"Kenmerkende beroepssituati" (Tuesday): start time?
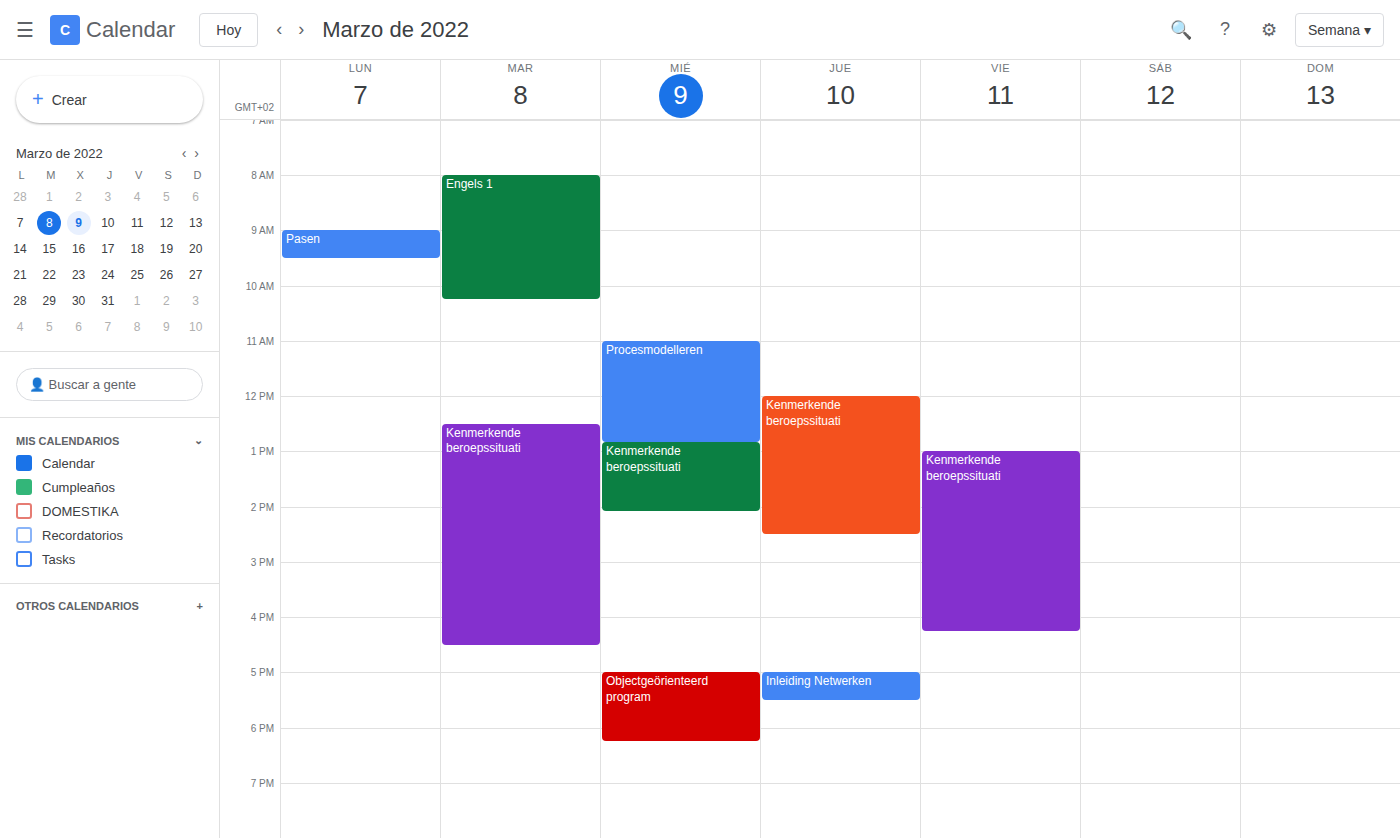
12:30 PM